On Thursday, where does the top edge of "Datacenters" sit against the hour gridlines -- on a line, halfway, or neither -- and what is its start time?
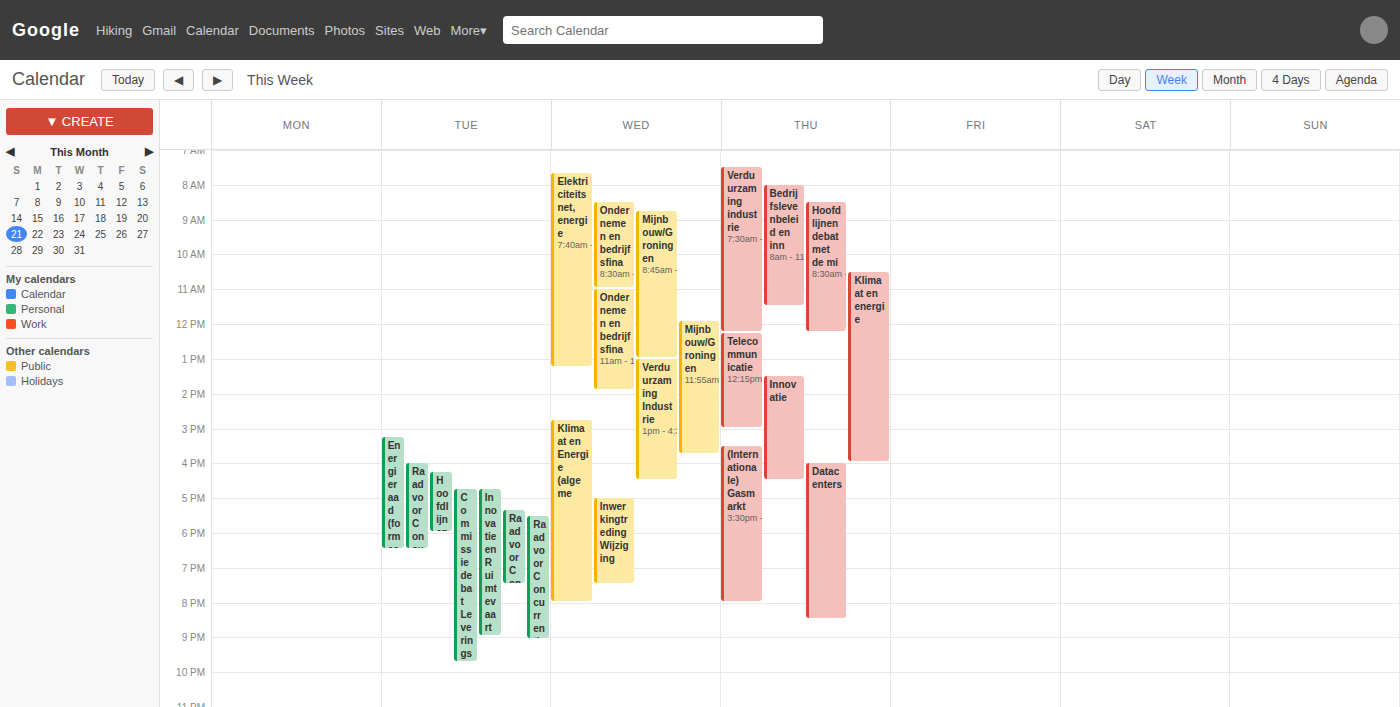
4:00 PM -- exactly on the 4 PM line.